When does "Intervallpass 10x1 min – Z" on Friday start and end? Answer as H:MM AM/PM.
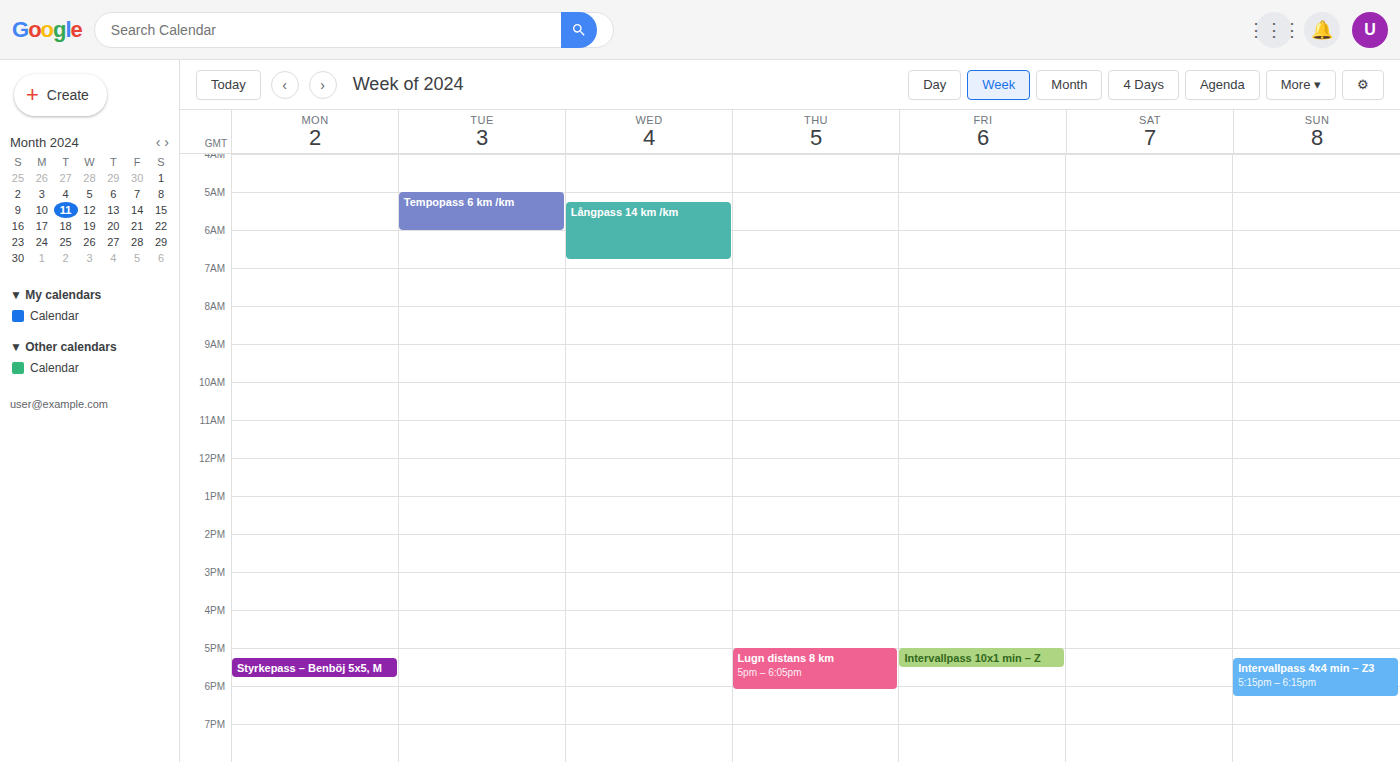
5:00 PM to 5:30 PM